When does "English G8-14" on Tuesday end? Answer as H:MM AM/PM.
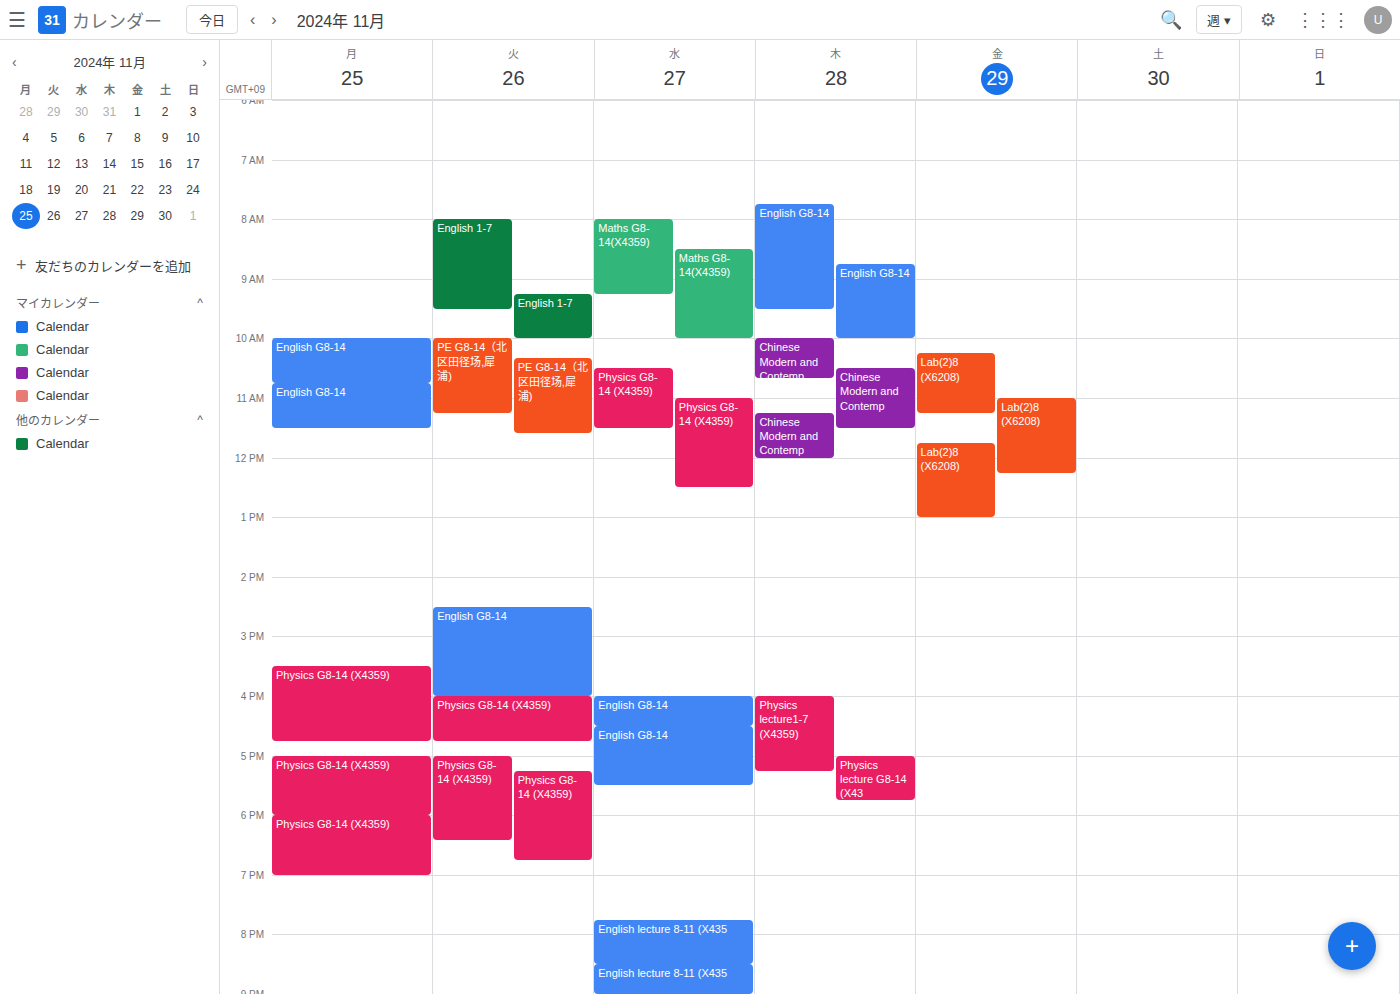
4:00 PM